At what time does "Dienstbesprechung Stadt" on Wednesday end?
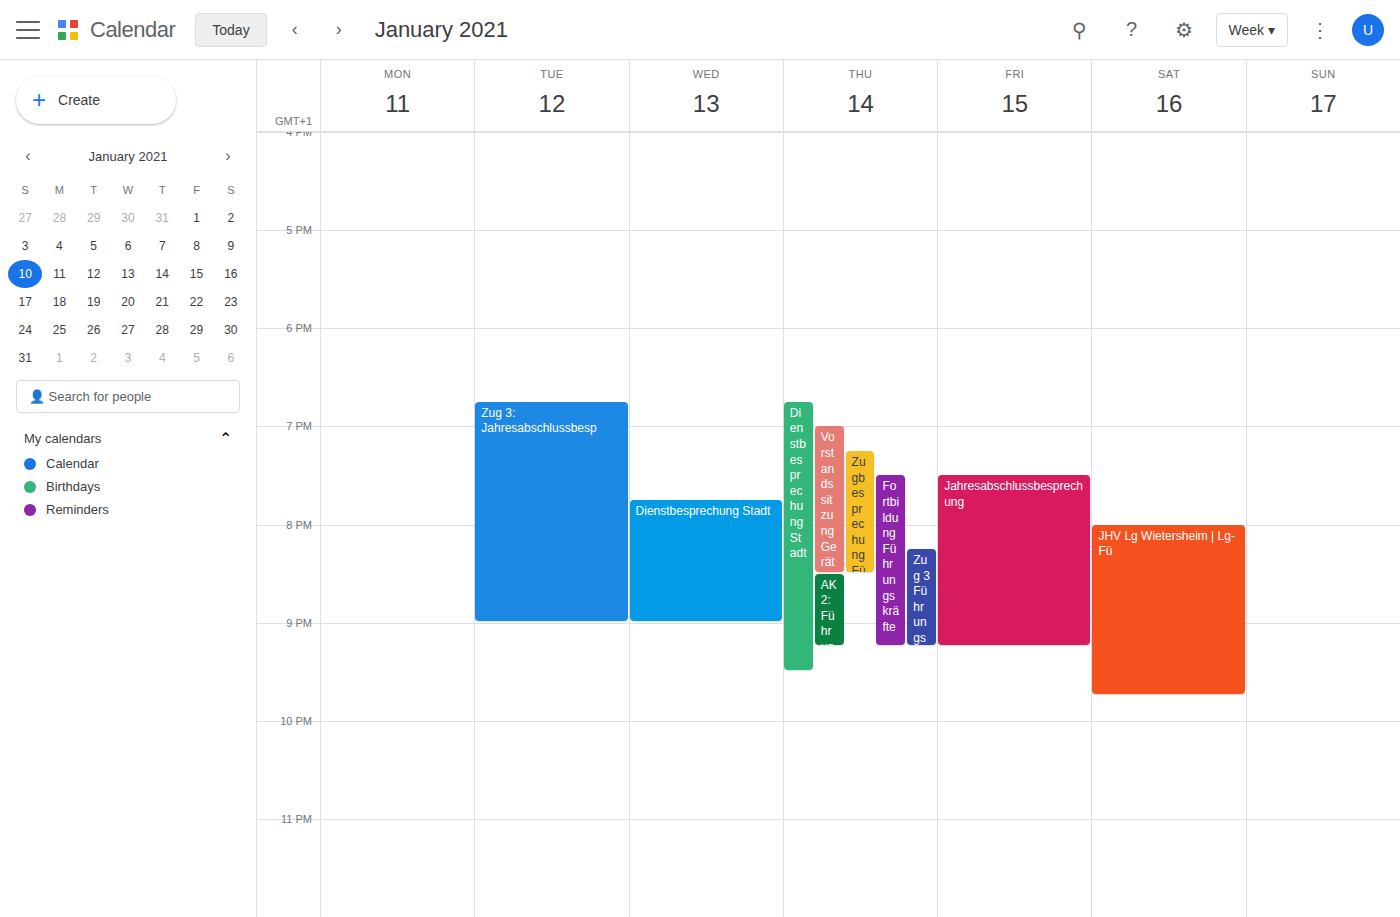
9:00 PM